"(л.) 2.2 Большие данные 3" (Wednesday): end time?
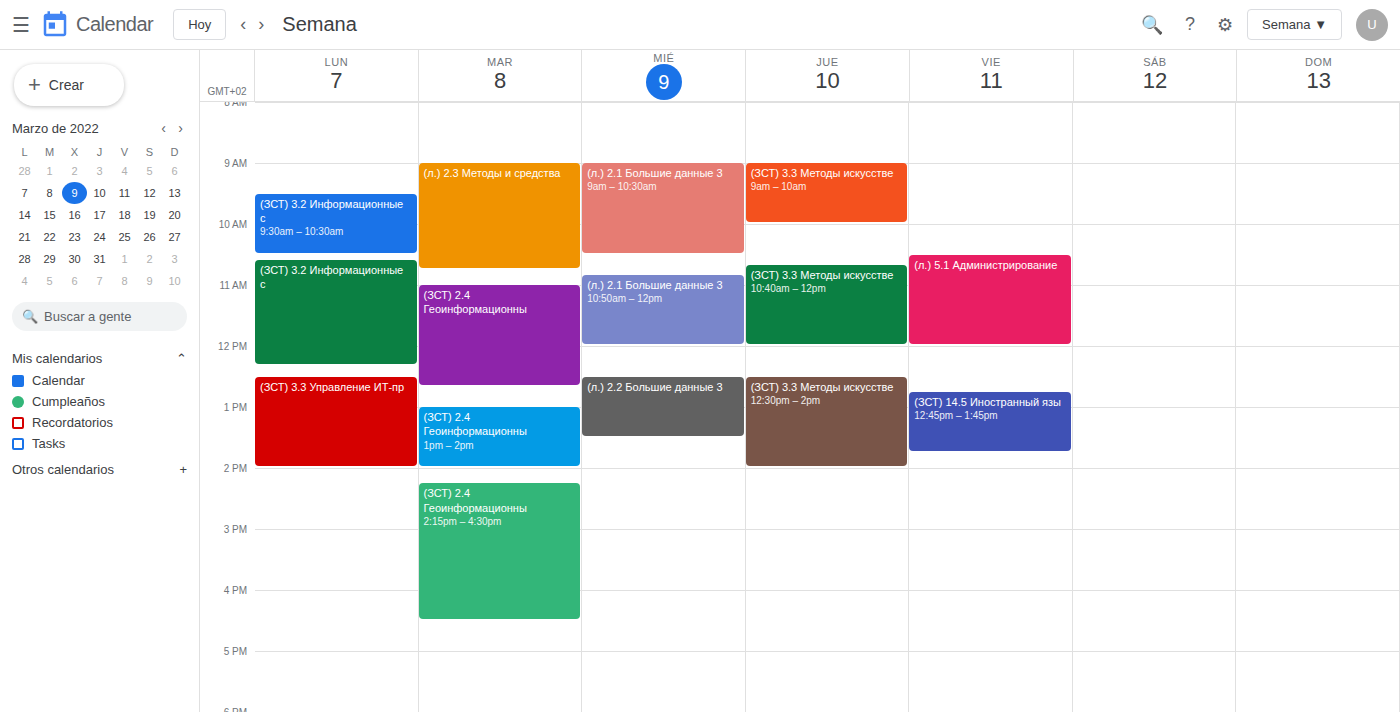
1:30 PM